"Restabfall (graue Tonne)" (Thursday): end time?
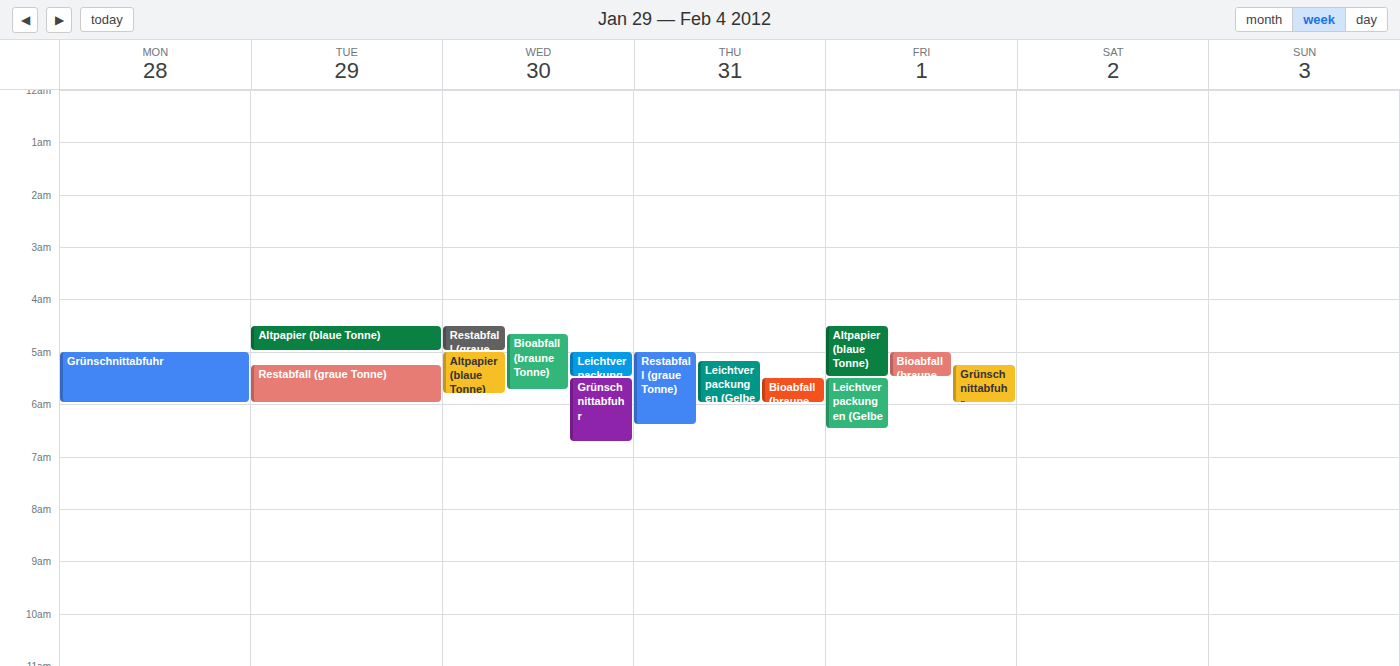
6:25 AM